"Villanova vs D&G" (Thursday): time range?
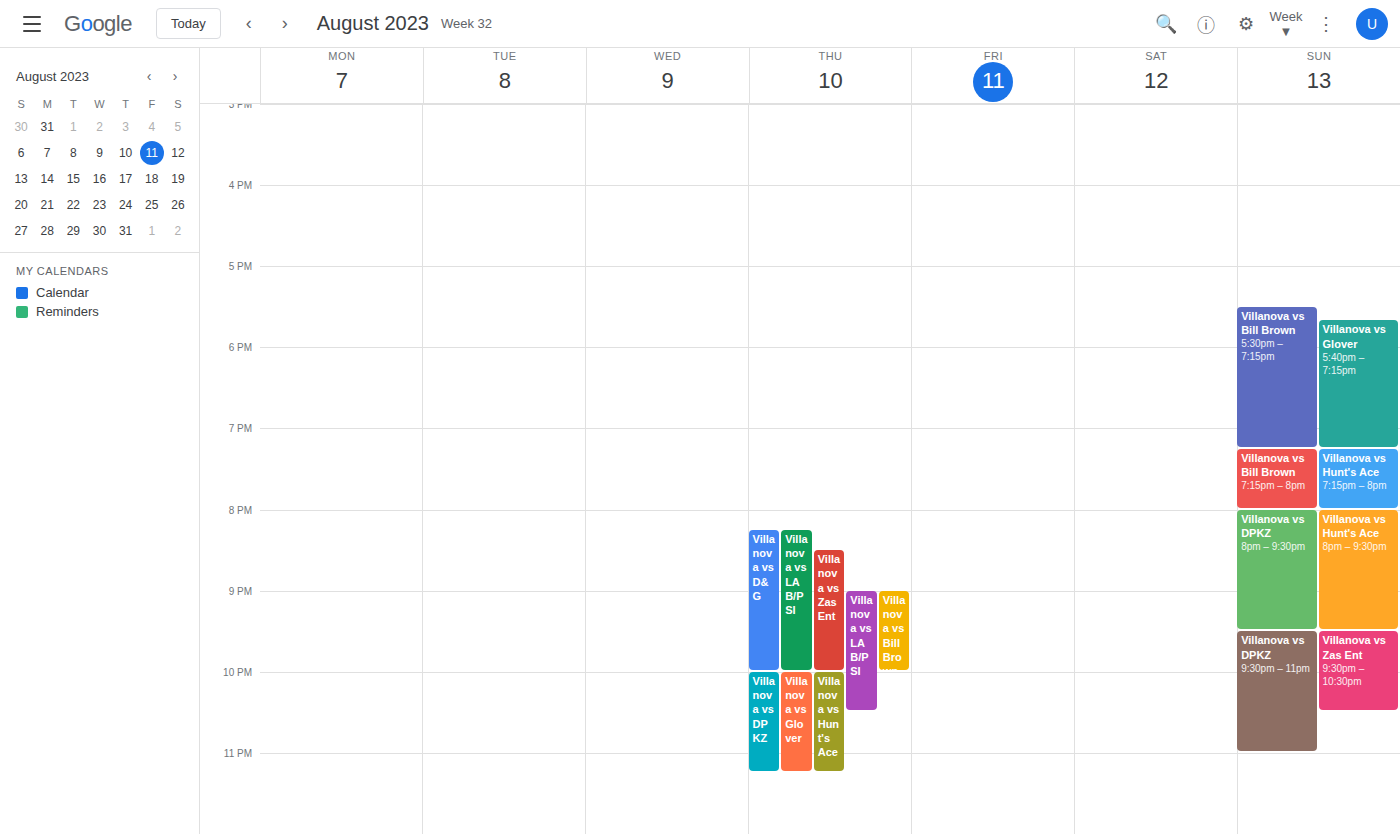
8:15 PM to 10:00 PM